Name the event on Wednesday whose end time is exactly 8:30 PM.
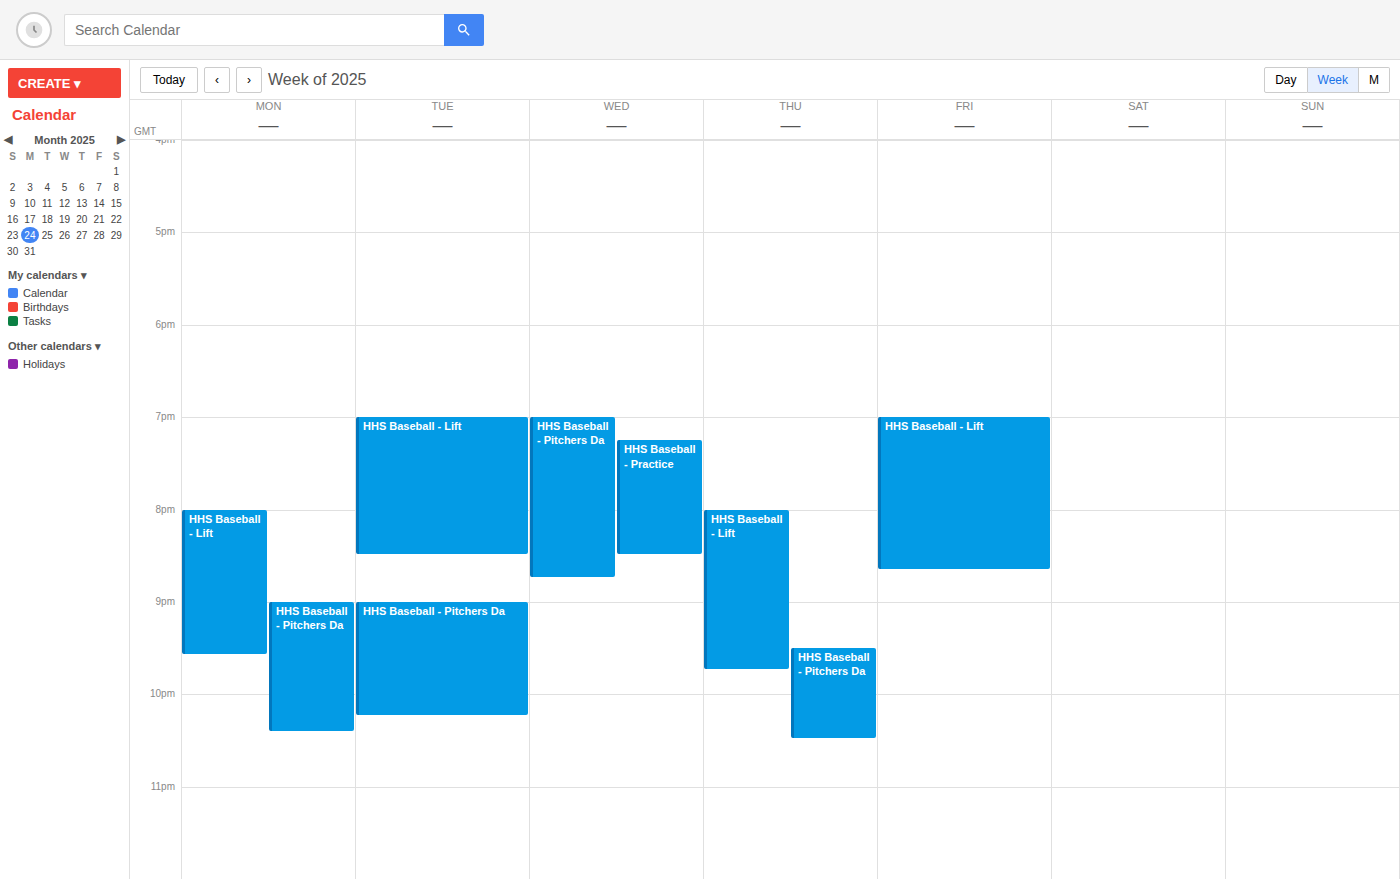
"HHS Baseball - Practice"